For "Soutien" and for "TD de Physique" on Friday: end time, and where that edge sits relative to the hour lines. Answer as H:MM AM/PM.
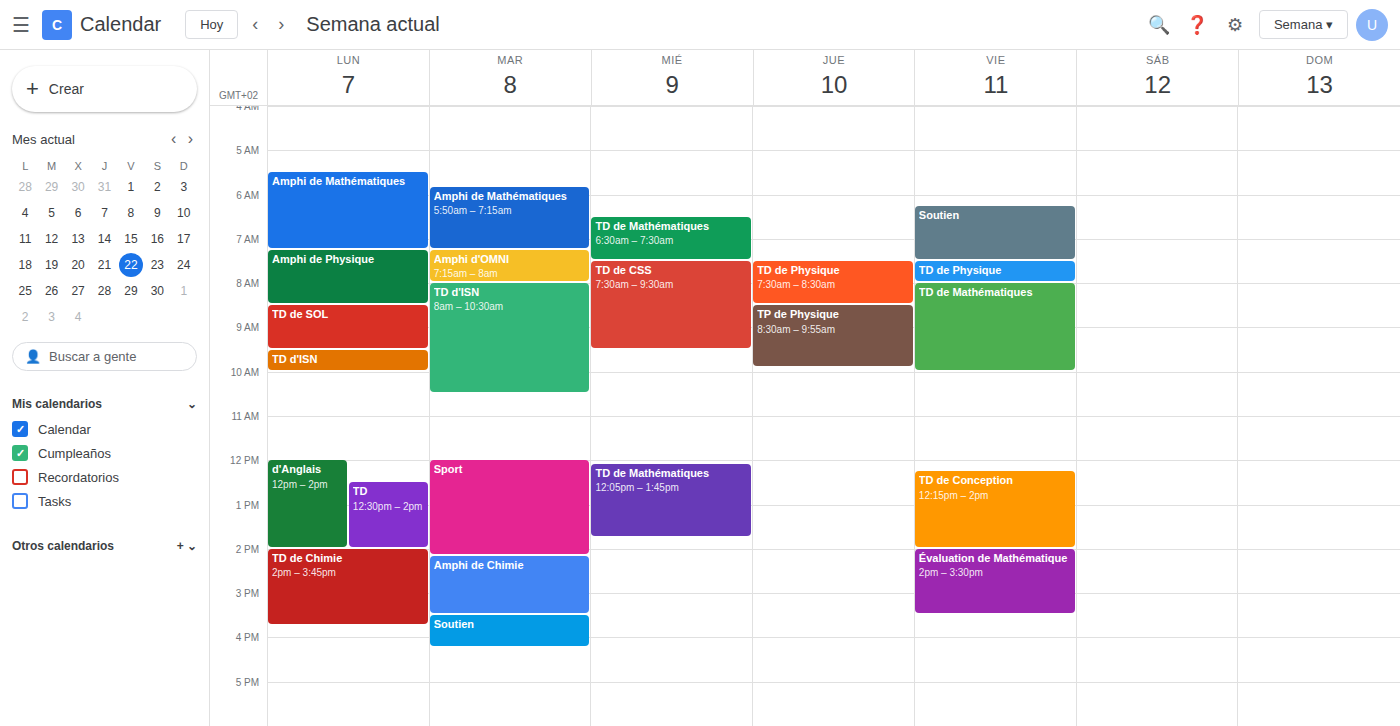
"Soutien": 7:30 AM, halfway between the 7 AM and 8 AM lines. "TD de Physique": 8:00 AM, exactly on the 8 AM line.